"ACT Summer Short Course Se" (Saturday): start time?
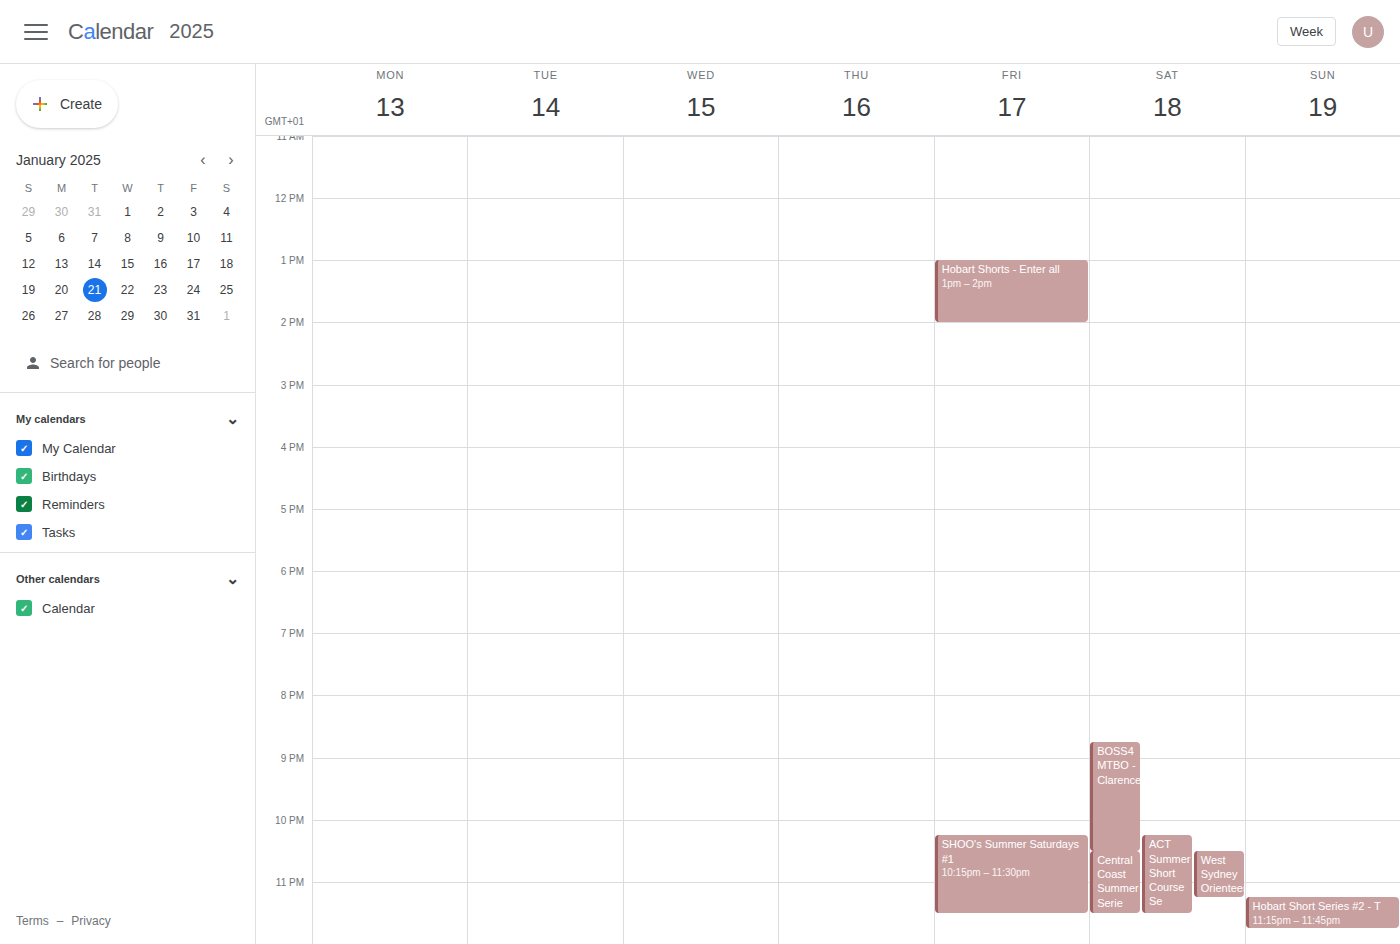
10:15 PM